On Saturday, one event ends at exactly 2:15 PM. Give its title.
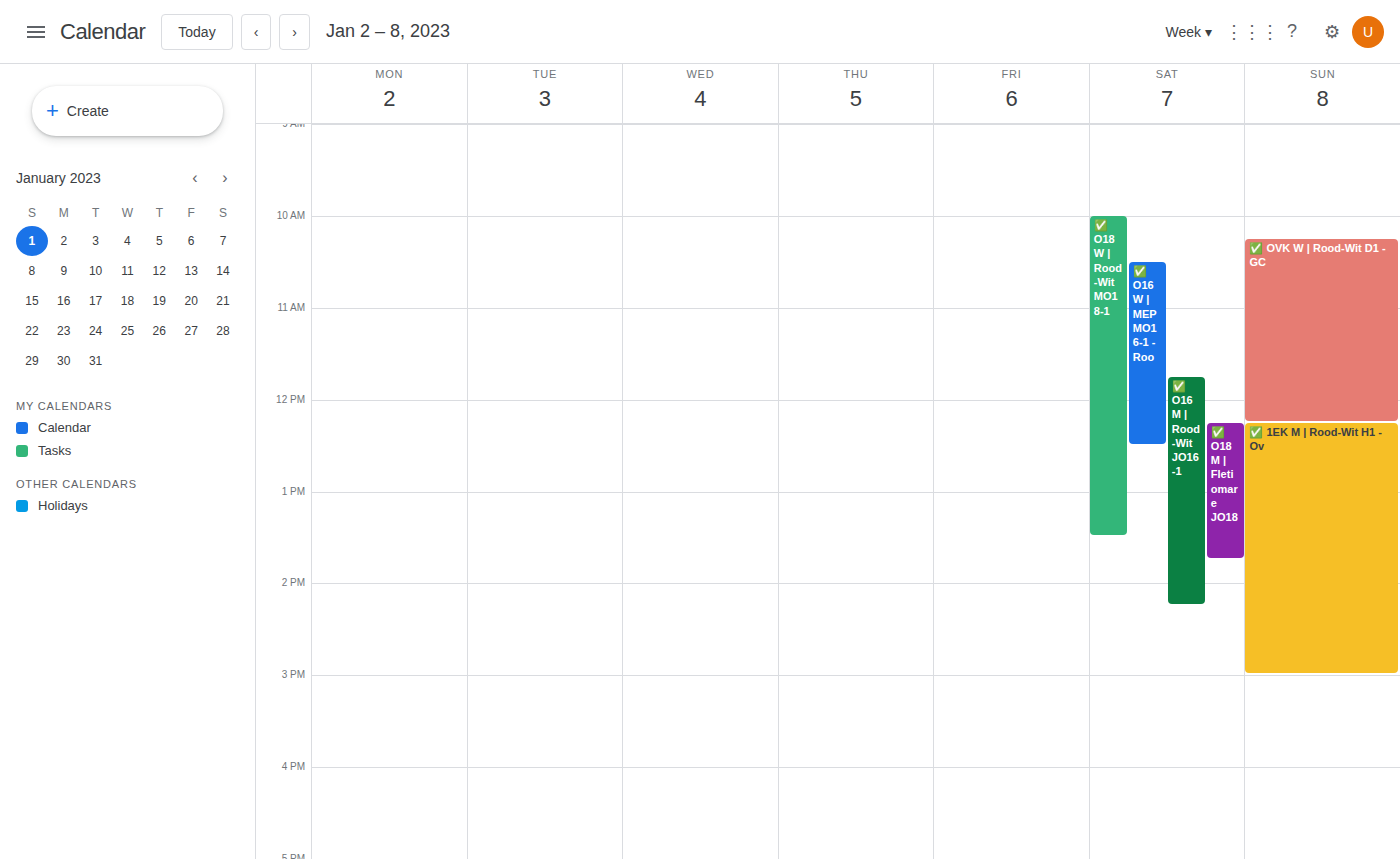
"✅ O16 M | Rood-Wit JO16-1"